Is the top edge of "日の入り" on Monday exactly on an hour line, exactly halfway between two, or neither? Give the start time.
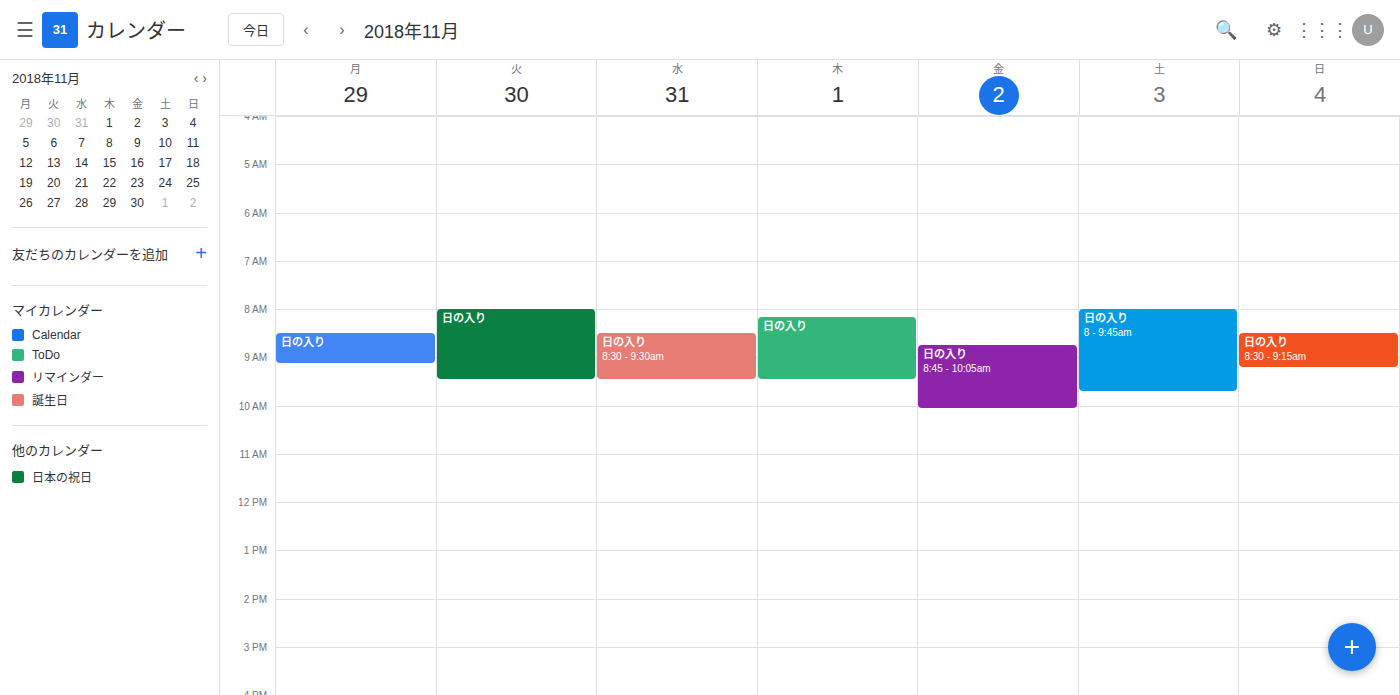
8:30 AM -- halfway between the 8 AM and 9 AM lines.